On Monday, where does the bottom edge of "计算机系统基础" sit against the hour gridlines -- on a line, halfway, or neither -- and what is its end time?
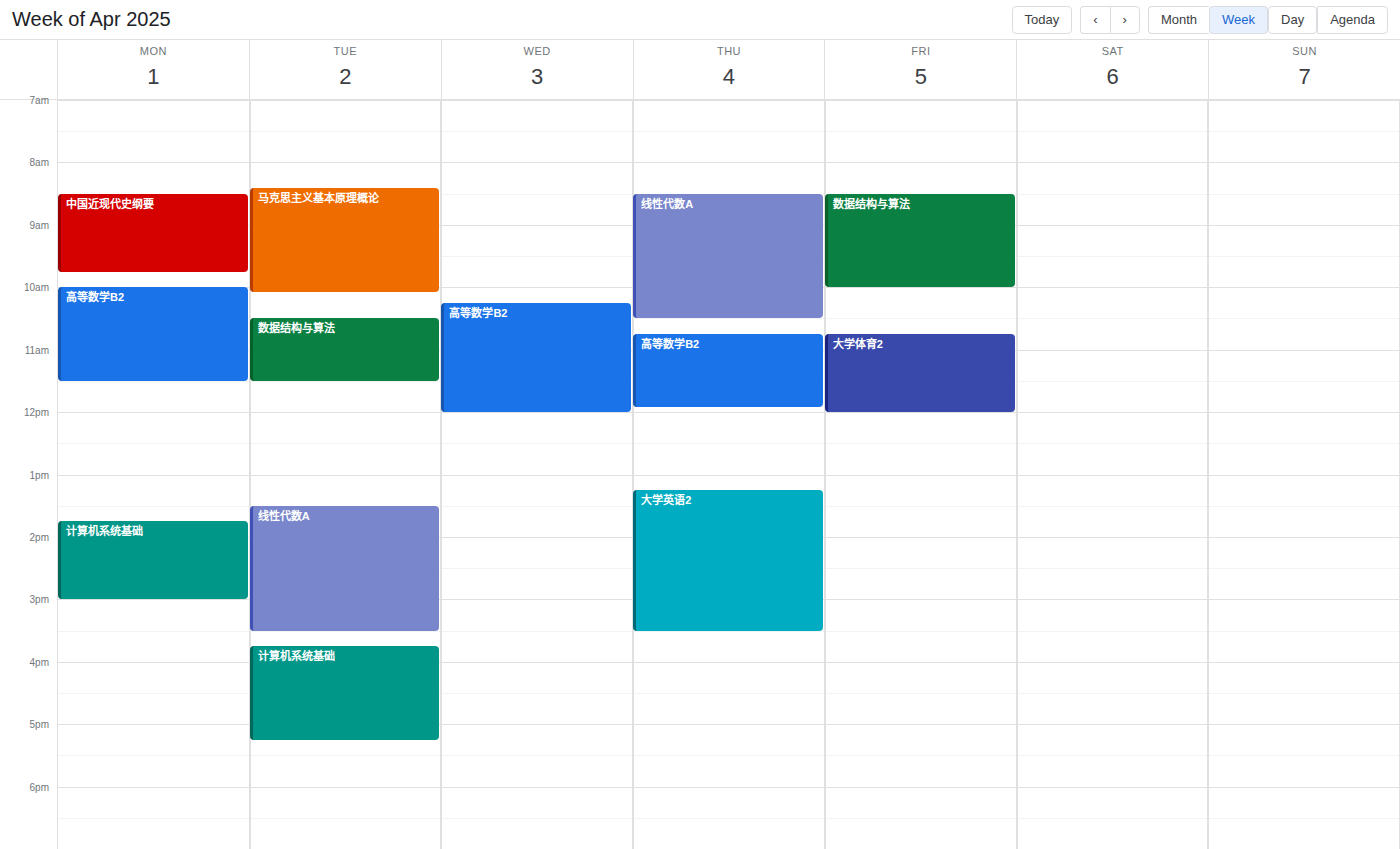
3:00 PM -- exactly on the 3 PM line.